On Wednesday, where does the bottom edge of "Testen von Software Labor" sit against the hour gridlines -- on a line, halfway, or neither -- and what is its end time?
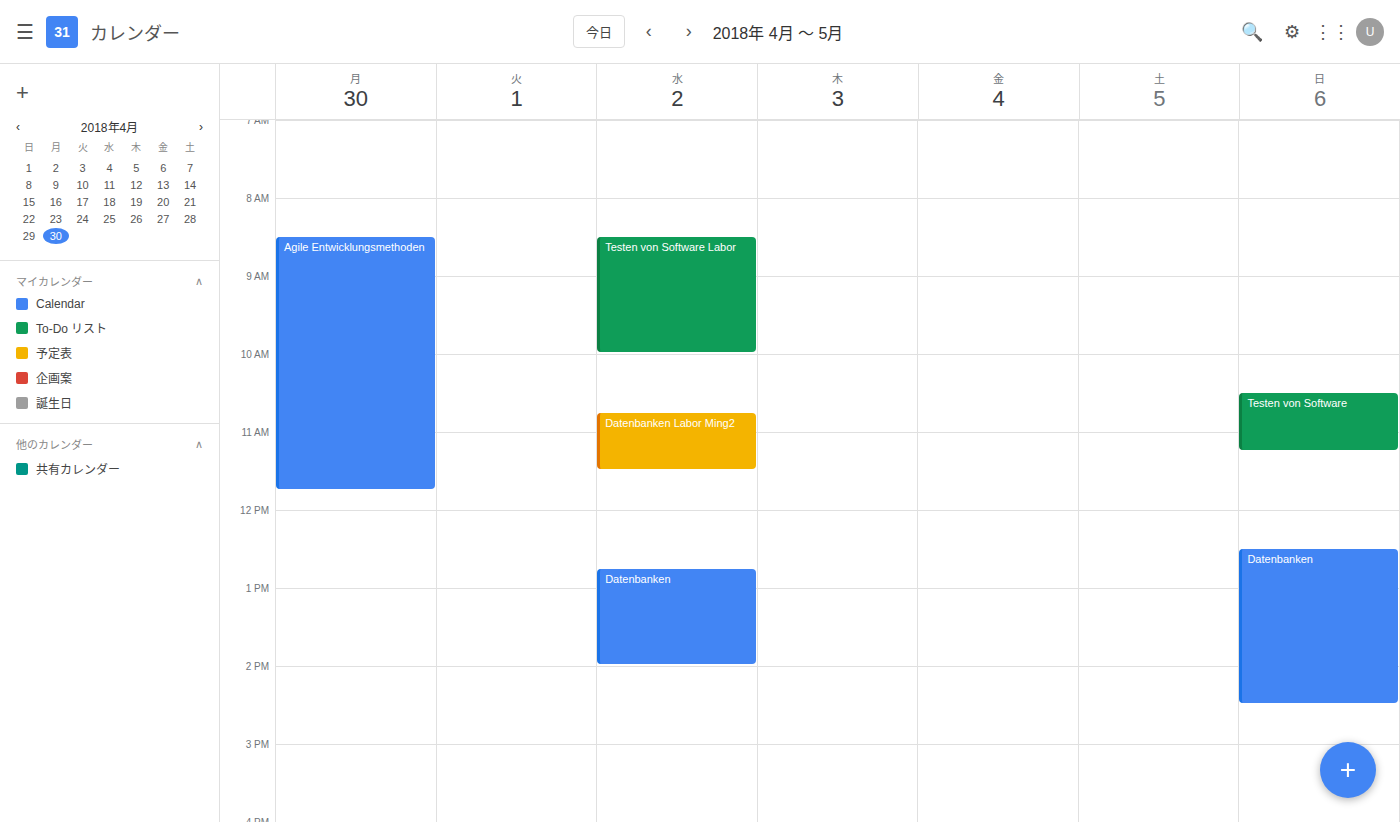
10:00 AM -- exactly on the 10 AM line.